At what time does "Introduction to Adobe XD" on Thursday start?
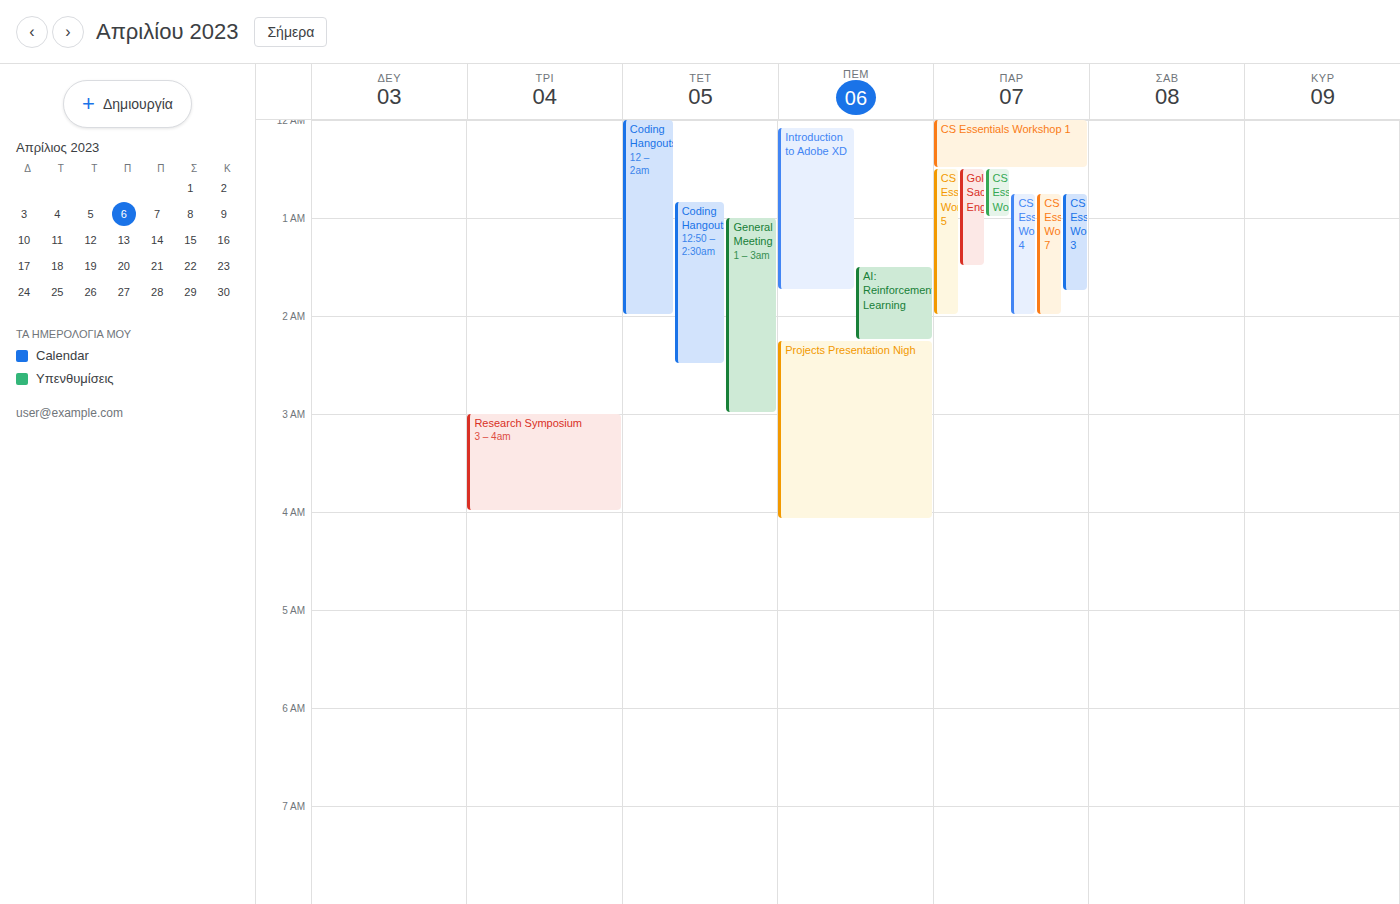
12:05 AM